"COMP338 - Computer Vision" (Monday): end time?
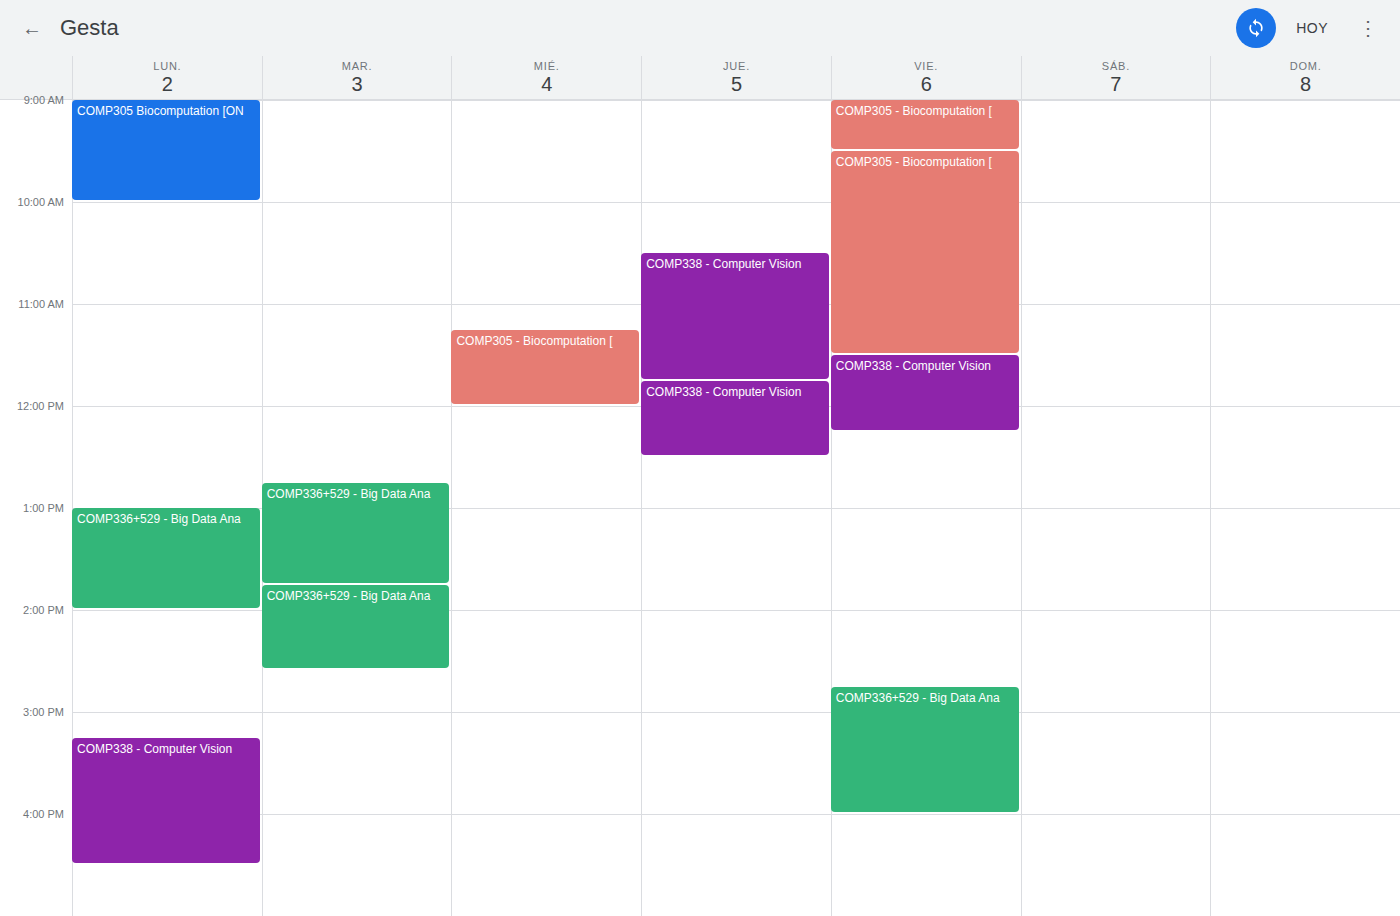
4:30 PM